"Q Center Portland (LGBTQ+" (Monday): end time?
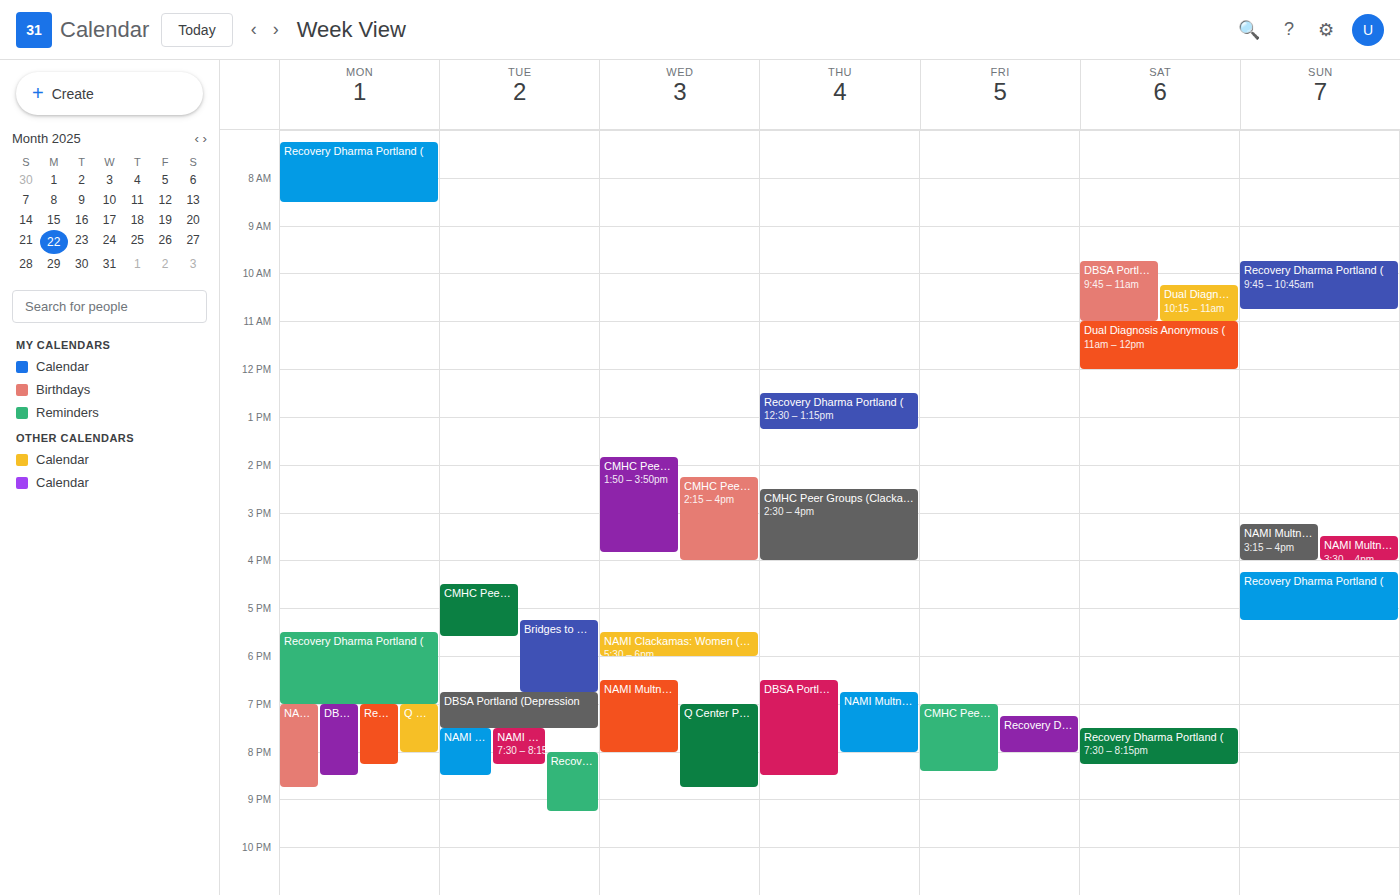
20:00